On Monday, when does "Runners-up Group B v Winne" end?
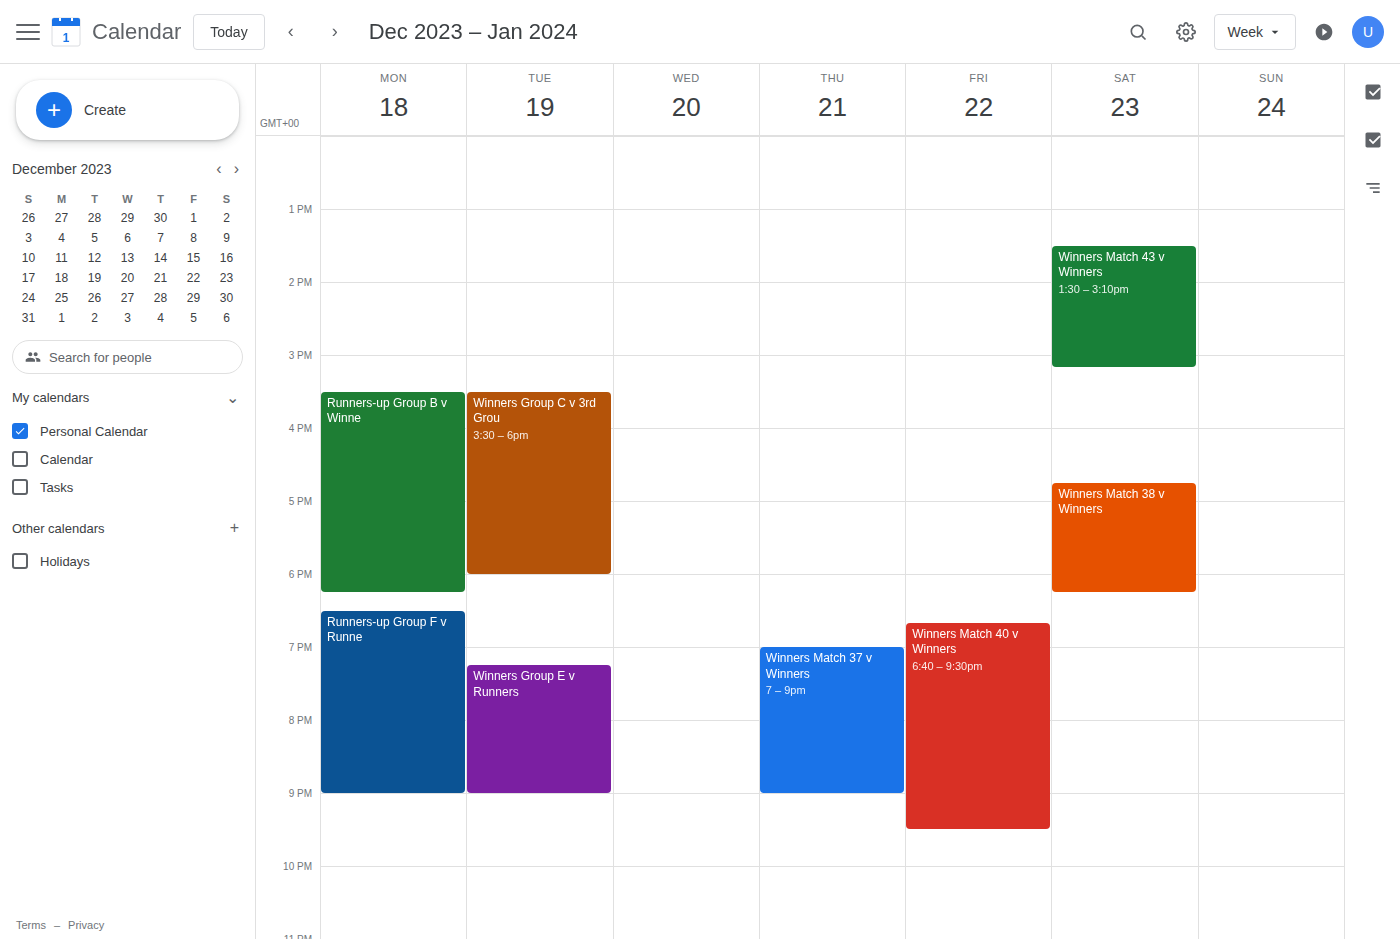
6:15 PM